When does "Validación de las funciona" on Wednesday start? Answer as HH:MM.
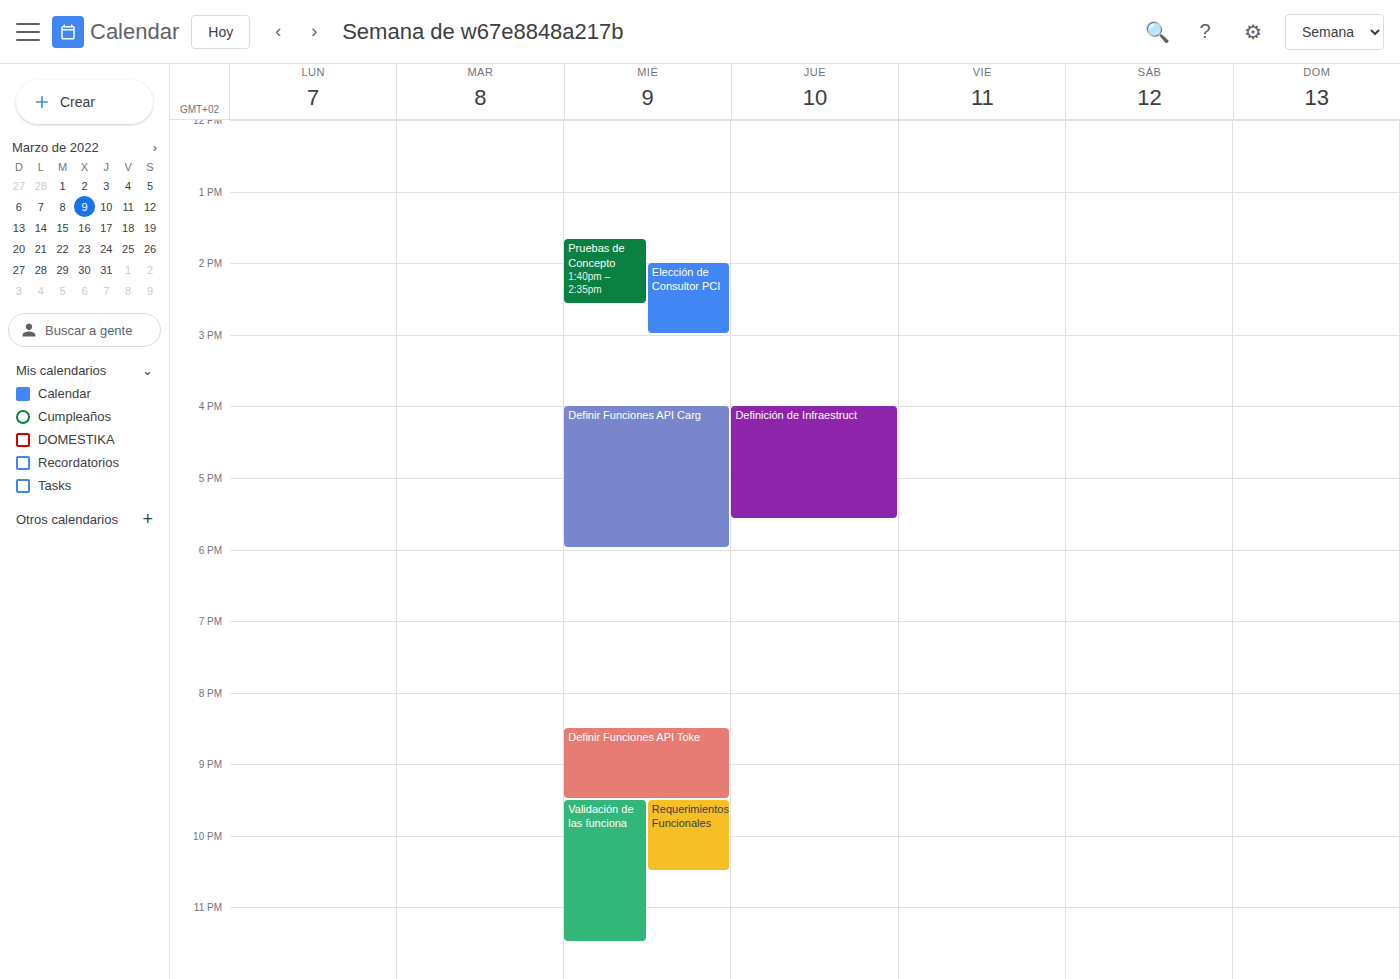
21:30